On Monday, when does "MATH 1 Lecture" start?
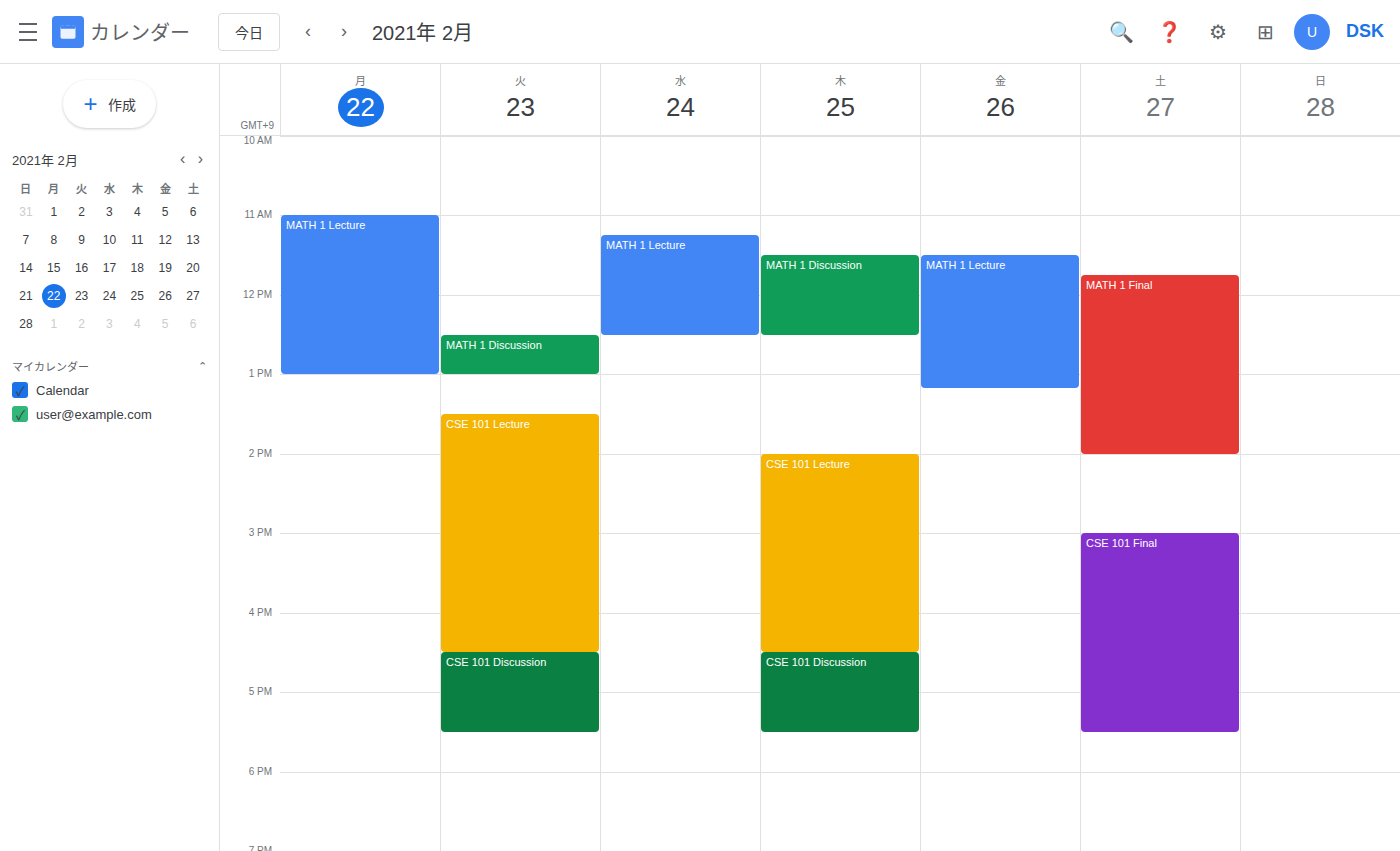
11:00 AM